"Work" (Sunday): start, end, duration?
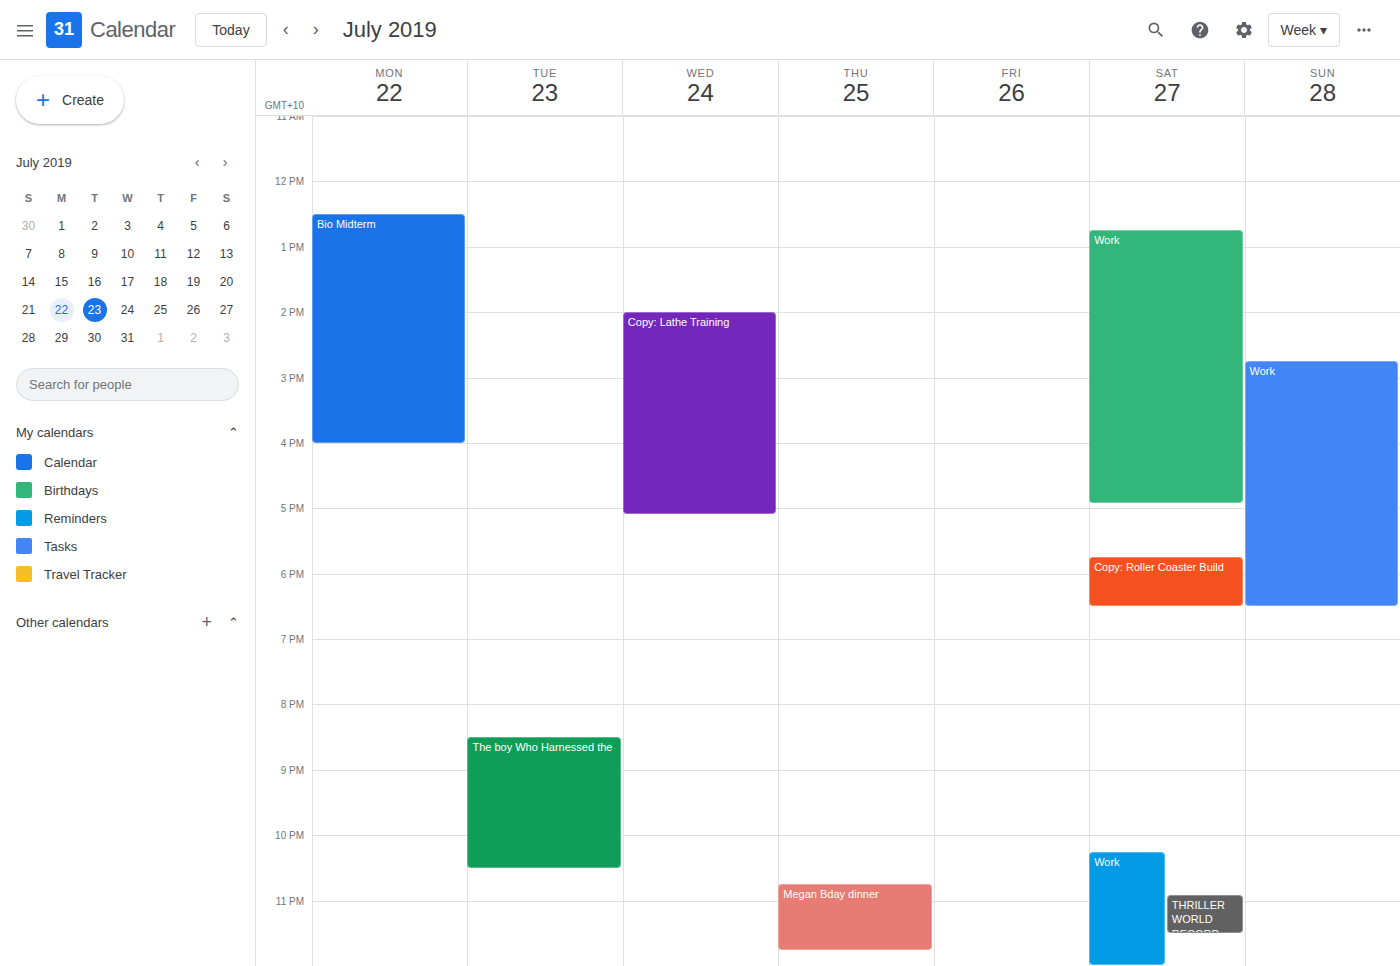
14:45 to 18:30, 3 hours 45 minutes